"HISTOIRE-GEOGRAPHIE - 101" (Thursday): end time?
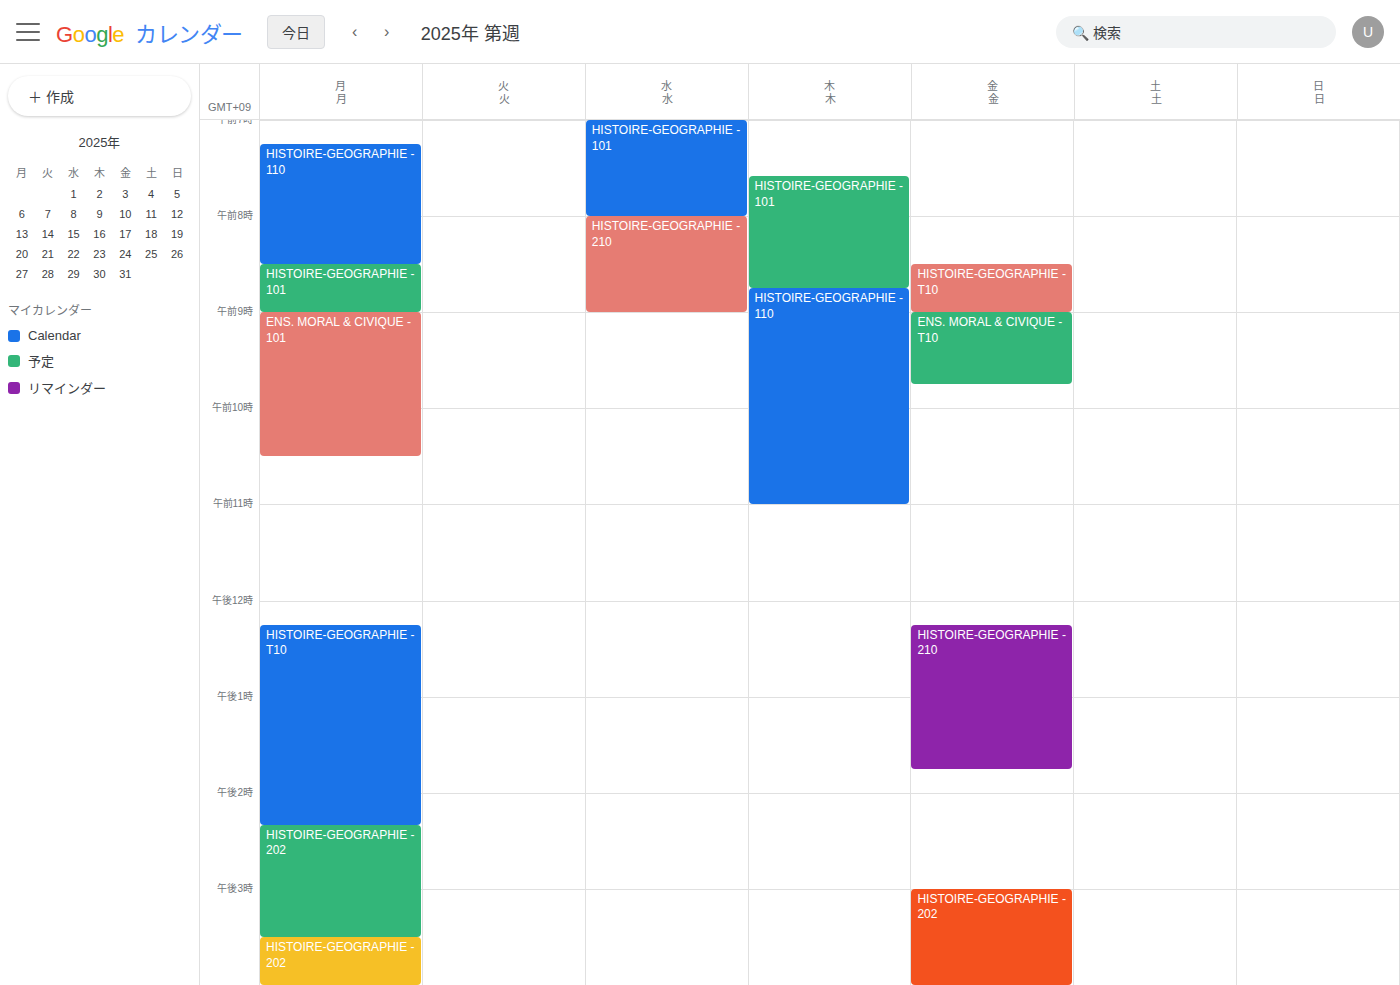
8:45 AM